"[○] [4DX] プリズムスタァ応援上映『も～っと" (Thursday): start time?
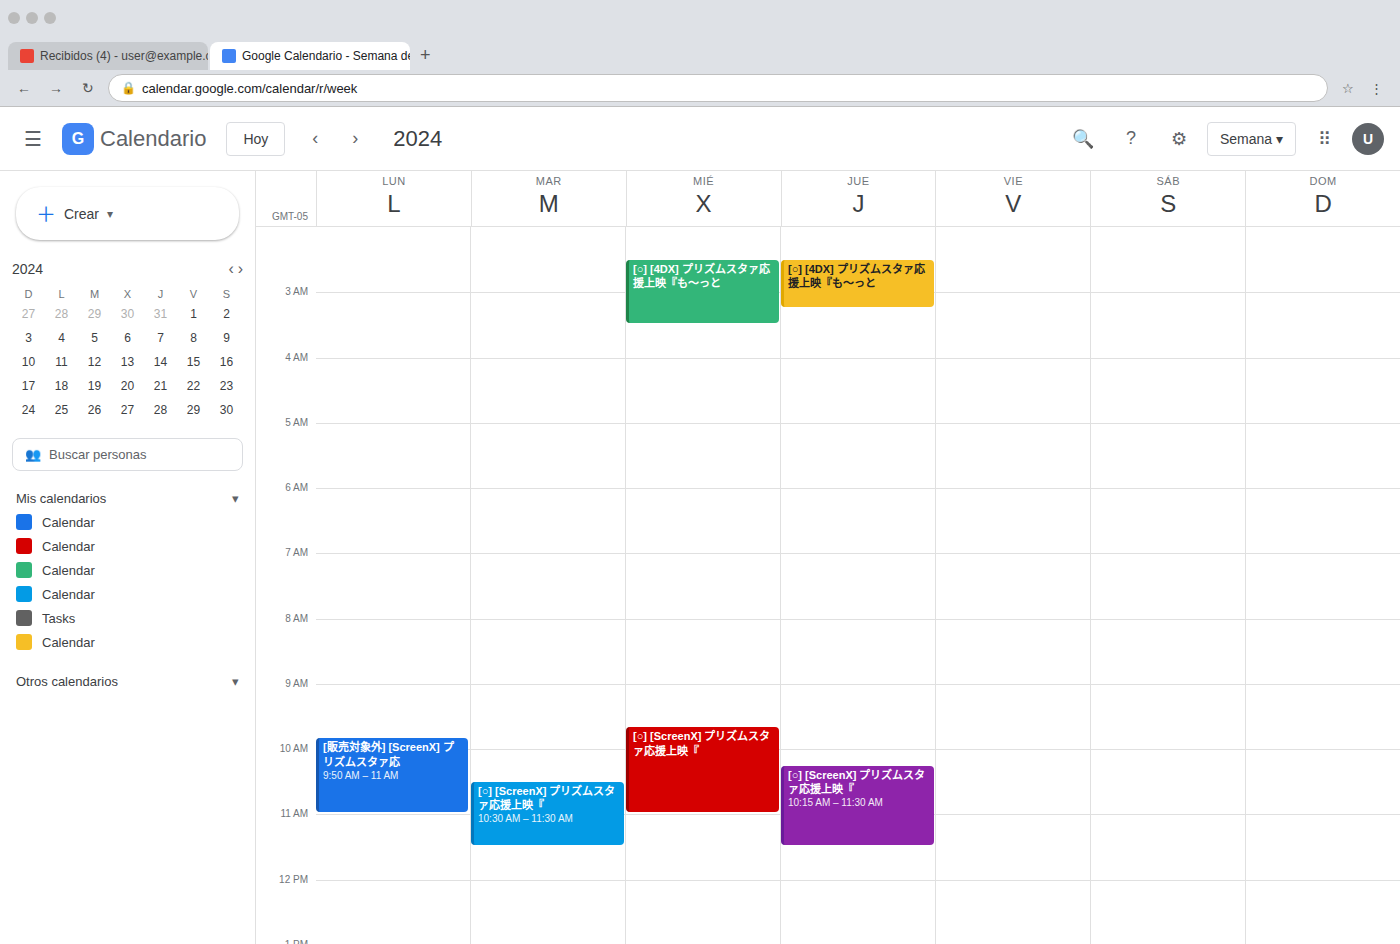
2:30 AM